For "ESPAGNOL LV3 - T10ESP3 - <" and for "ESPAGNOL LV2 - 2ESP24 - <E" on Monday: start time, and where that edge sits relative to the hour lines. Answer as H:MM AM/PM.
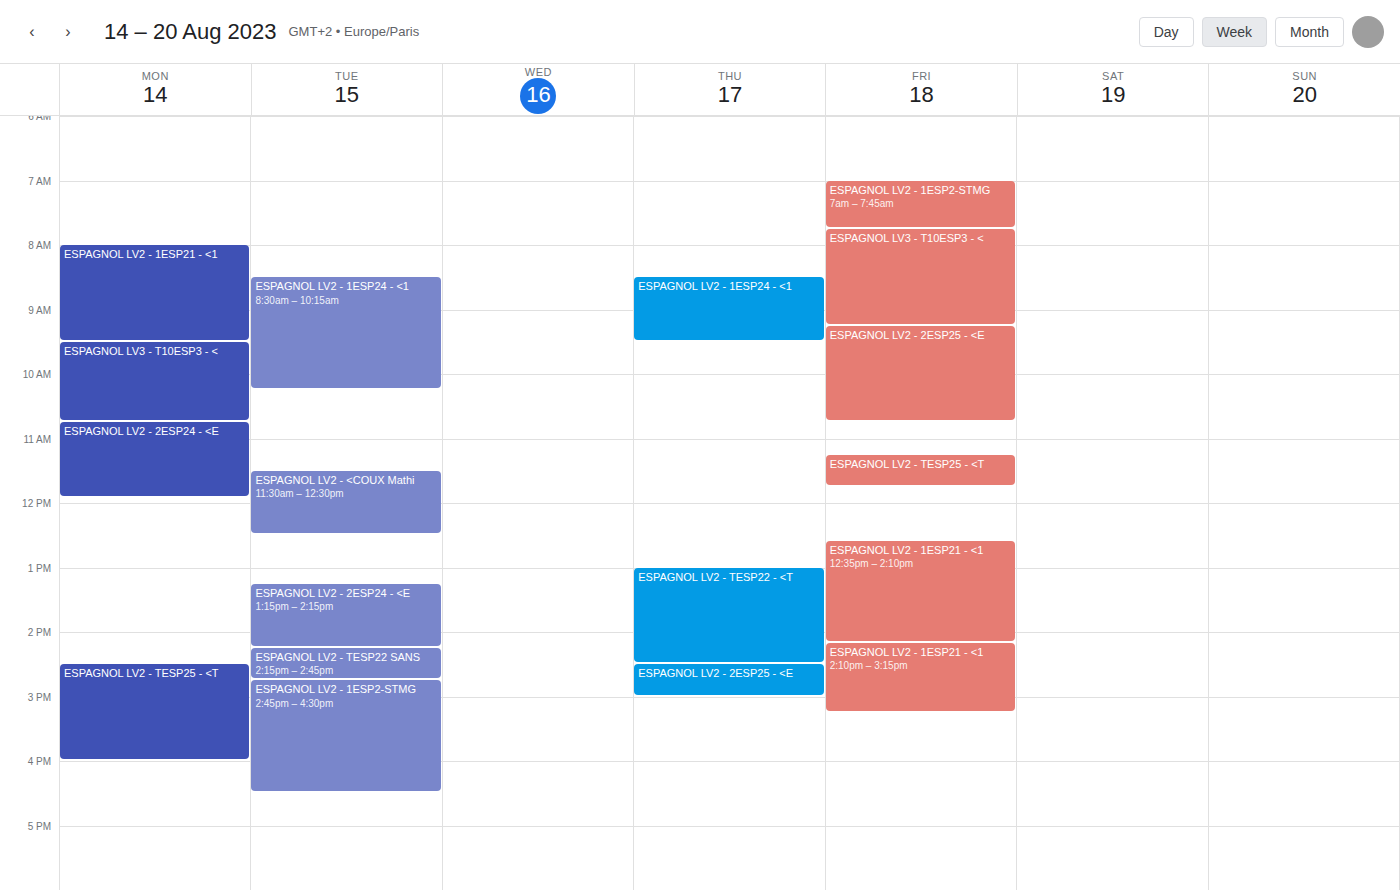
"ESPAGNOL LV3 - T10ESP3 - <": 9:30 AM, halfway between the 9 AM and 10 AM lines. "ESPAGNOL LV2 - 2ESP24 - <E": 10:45 AM, neither: three quarters of the way from the 10 AM line to the 11 AM line.